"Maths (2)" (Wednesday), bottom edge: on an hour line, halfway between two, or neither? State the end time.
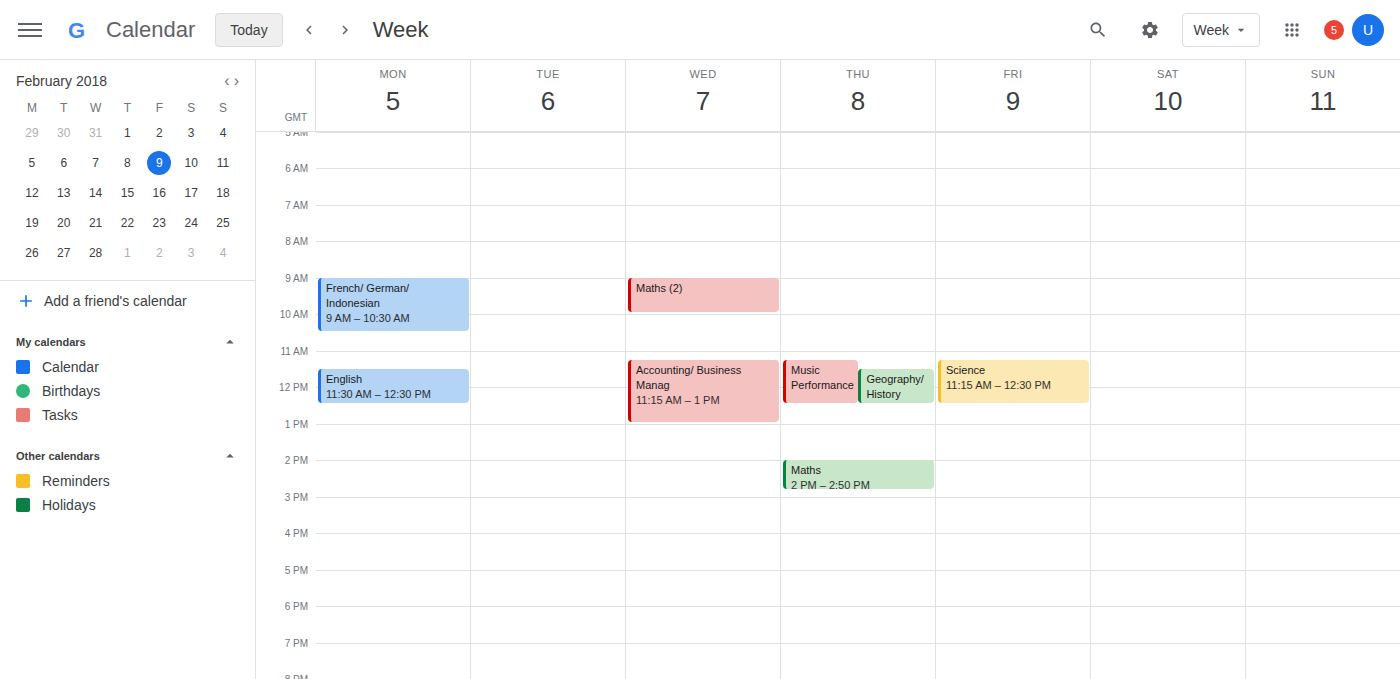
10:00 AM -- exactly on the 10 AM line.